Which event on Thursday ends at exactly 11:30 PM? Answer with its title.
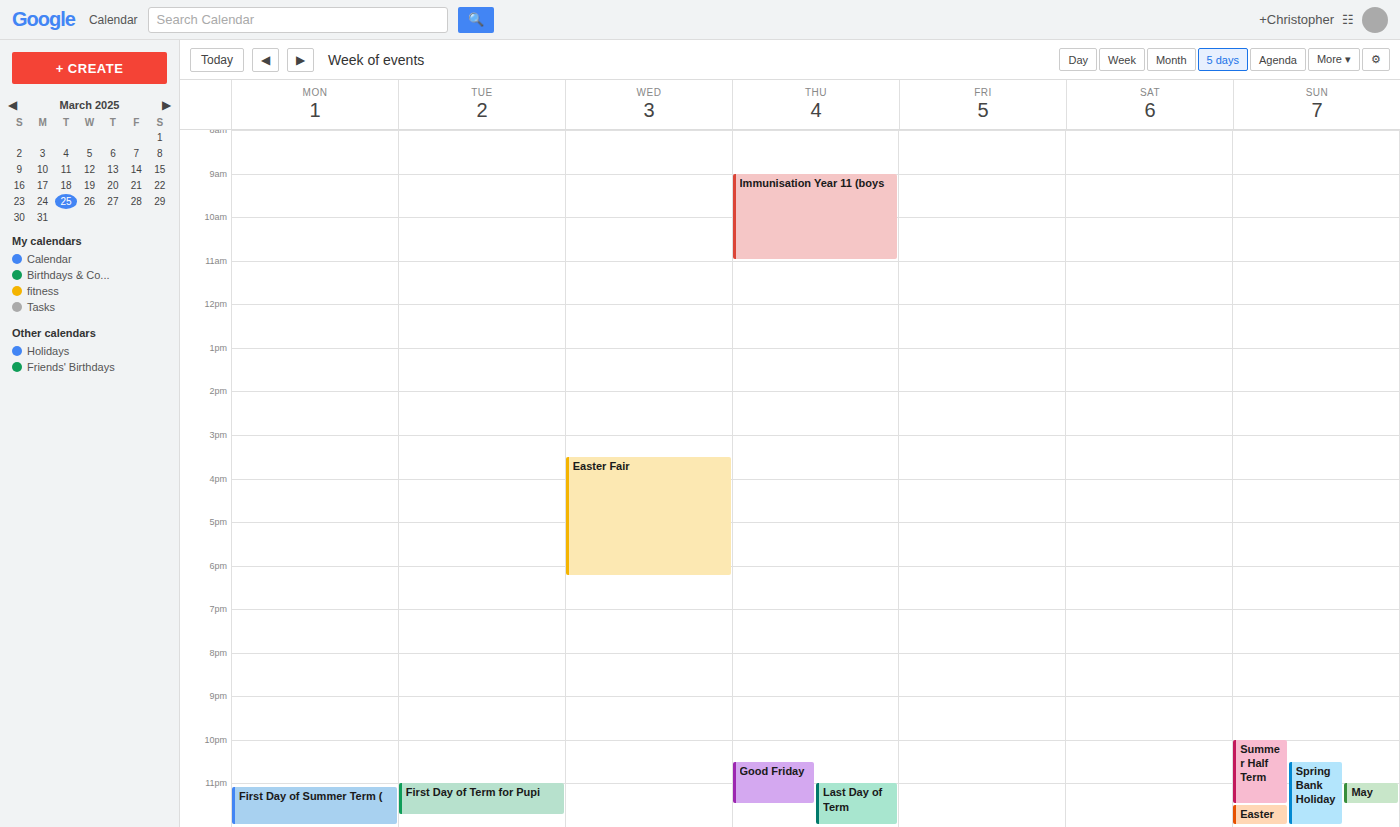
"Good Friday"